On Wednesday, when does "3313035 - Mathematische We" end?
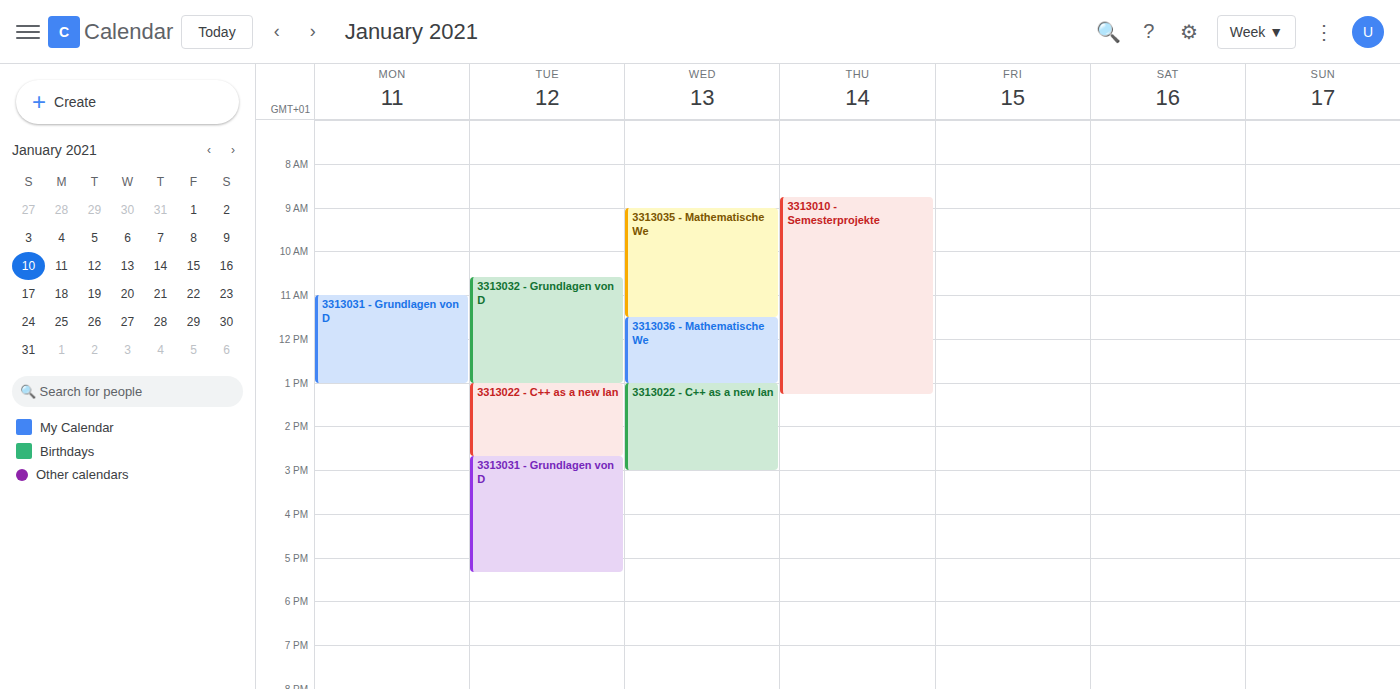
11:30 AM